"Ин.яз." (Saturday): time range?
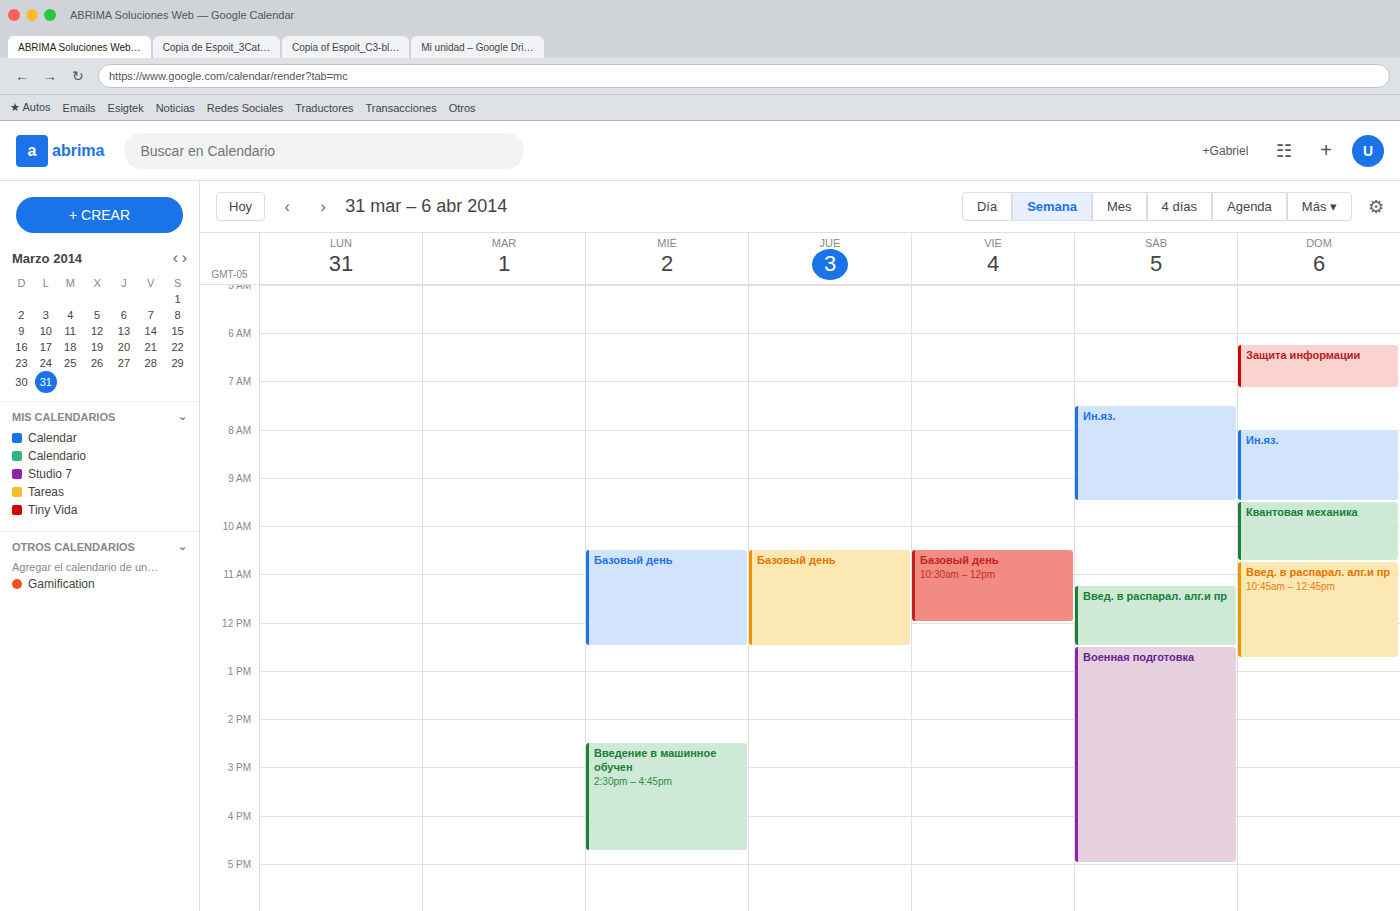
7:30 AM to 9:30 AM